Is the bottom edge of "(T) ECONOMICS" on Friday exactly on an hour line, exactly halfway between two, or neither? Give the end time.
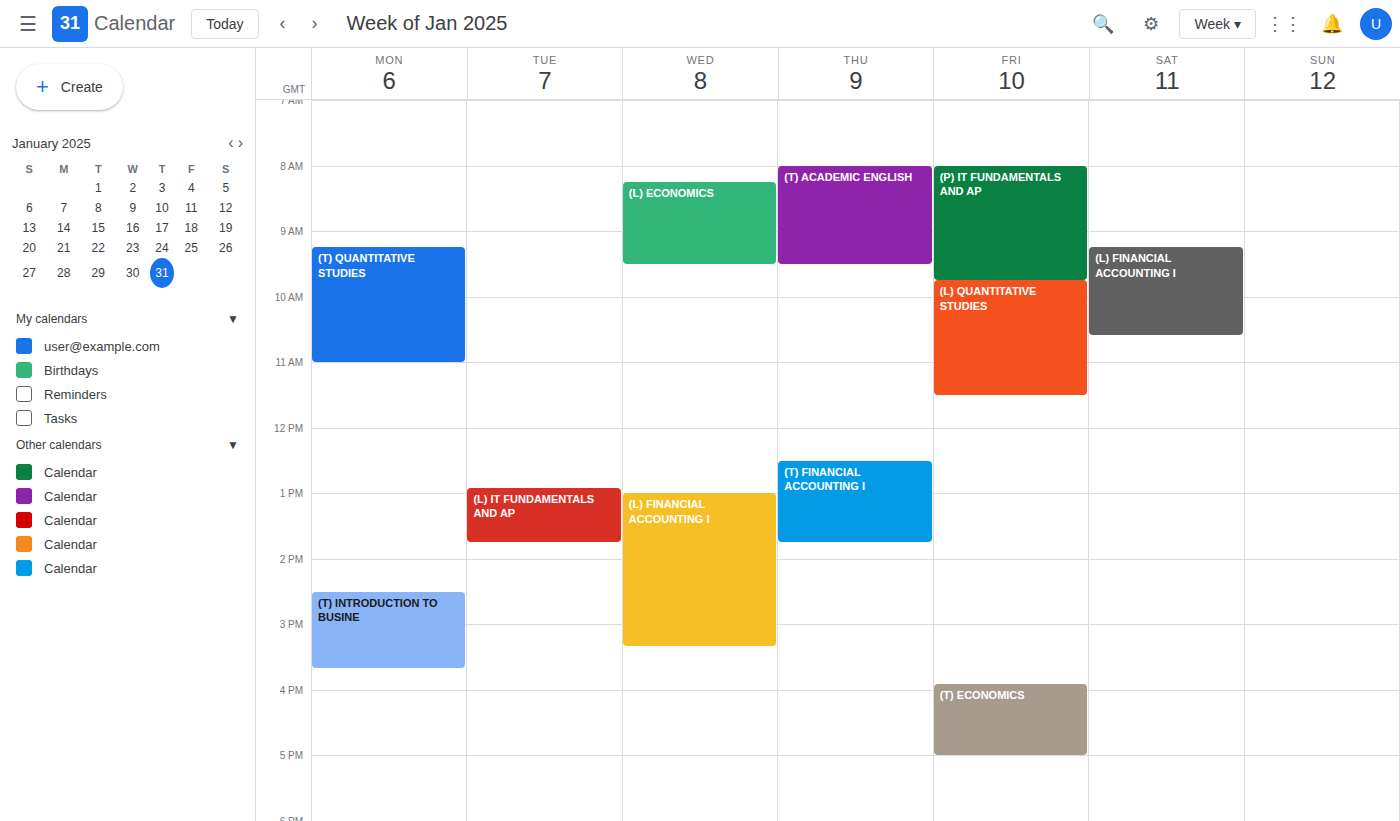
5:00 PM -- exactly on the 5 PM line.